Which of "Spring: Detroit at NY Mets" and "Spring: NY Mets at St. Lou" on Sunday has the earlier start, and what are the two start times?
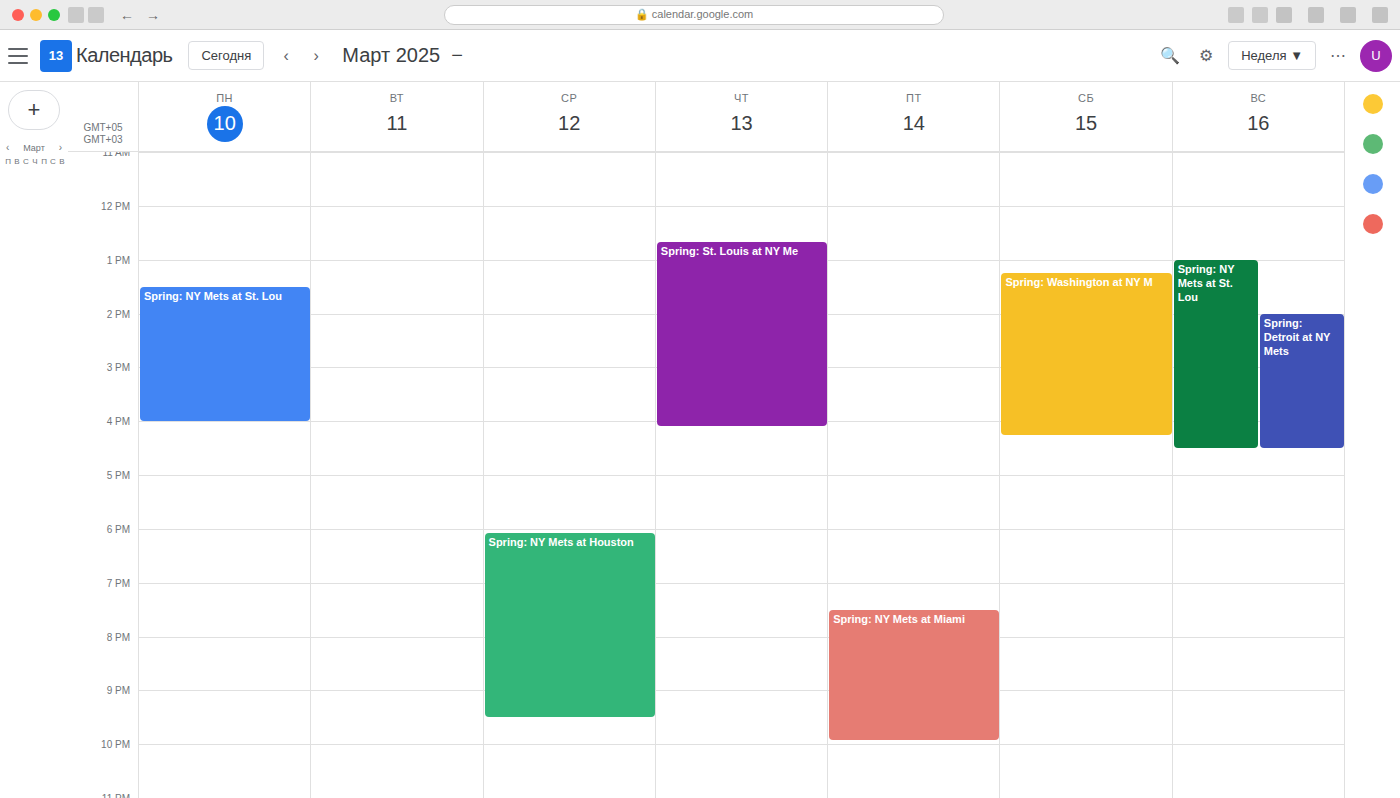
"Spring: NY Mets at St. Lou" 1:00 PM; "Spring: Detroit at NY Mets" 2:00 PM.